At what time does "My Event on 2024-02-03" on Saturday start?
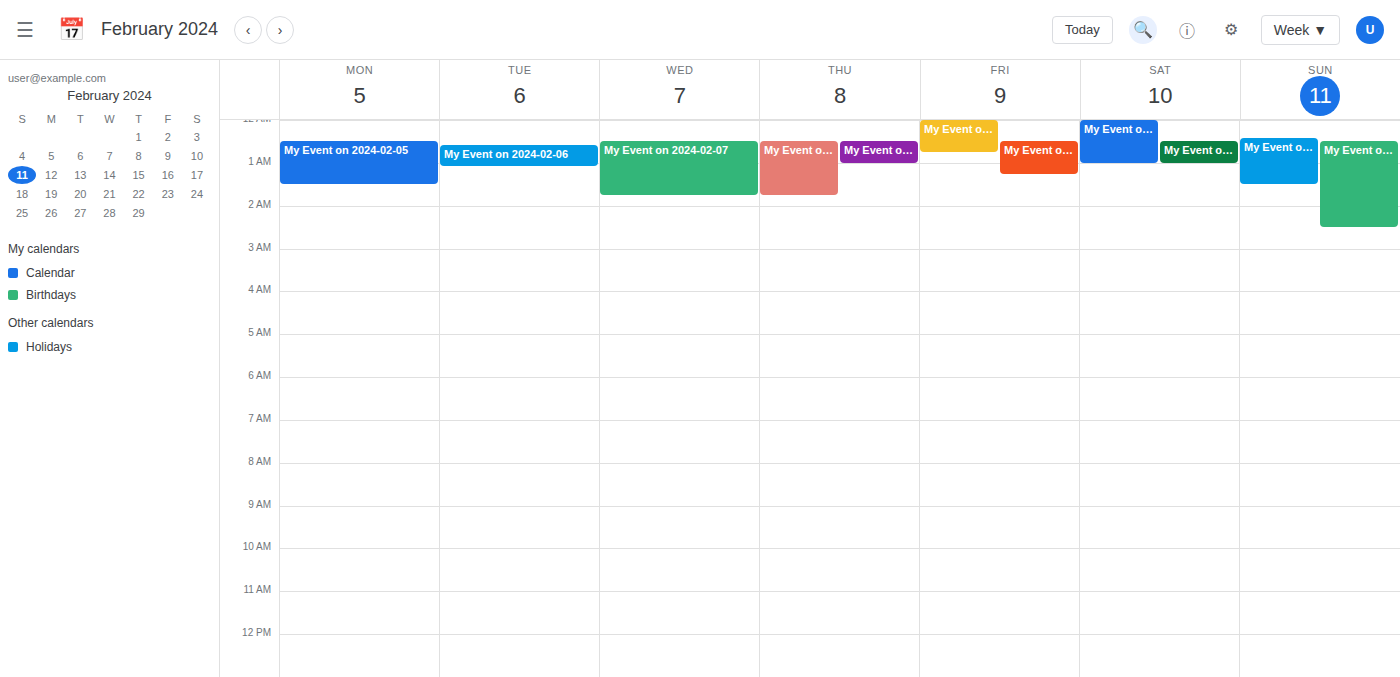
12:30 AM